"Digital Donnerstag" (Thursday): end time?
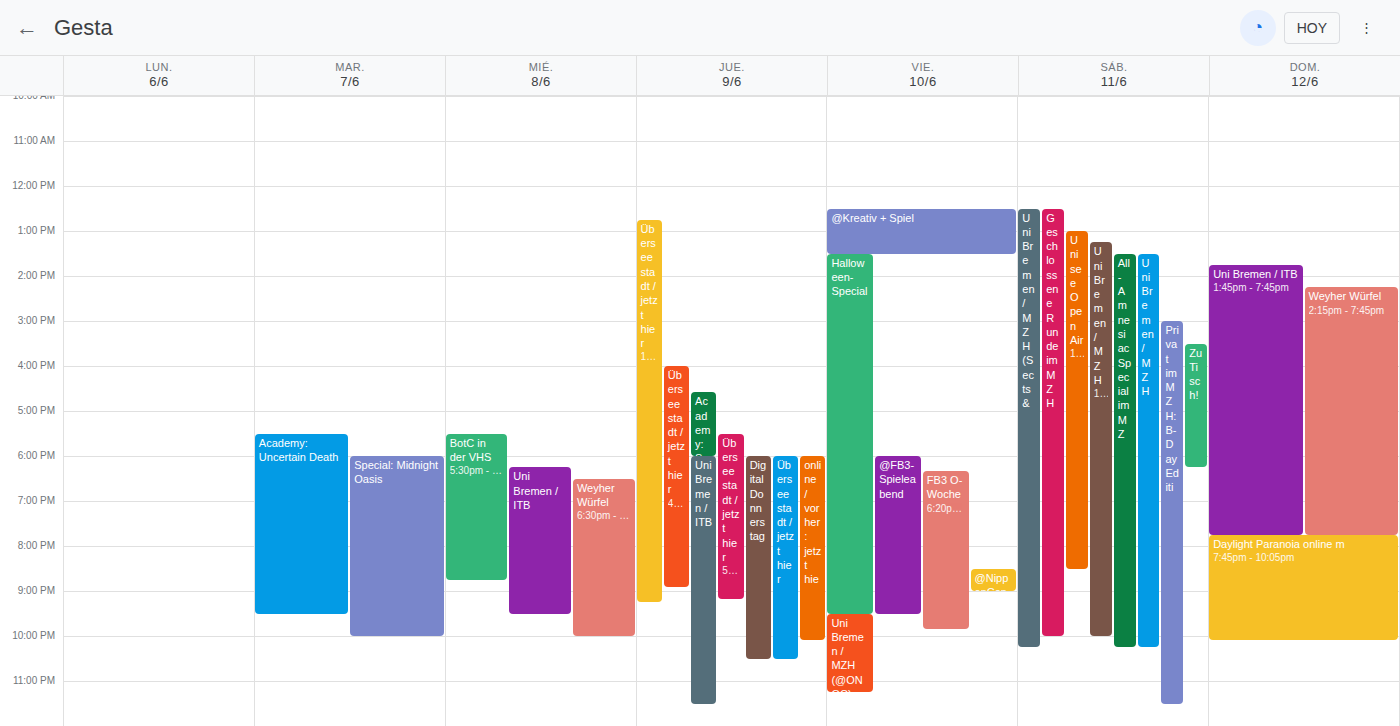
10:30 PM